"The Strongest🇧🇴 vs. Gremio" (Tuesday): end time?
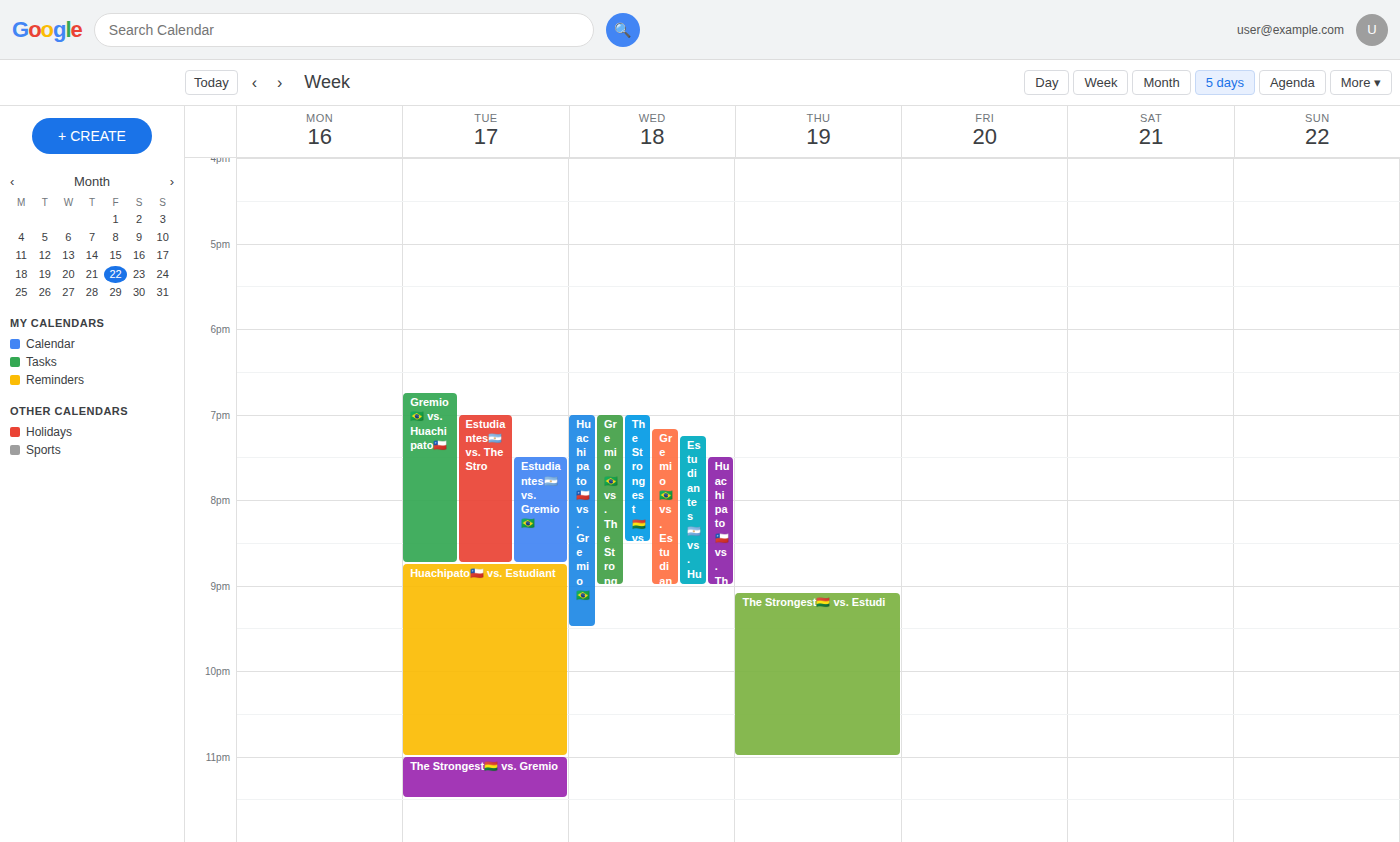
11:30 PM